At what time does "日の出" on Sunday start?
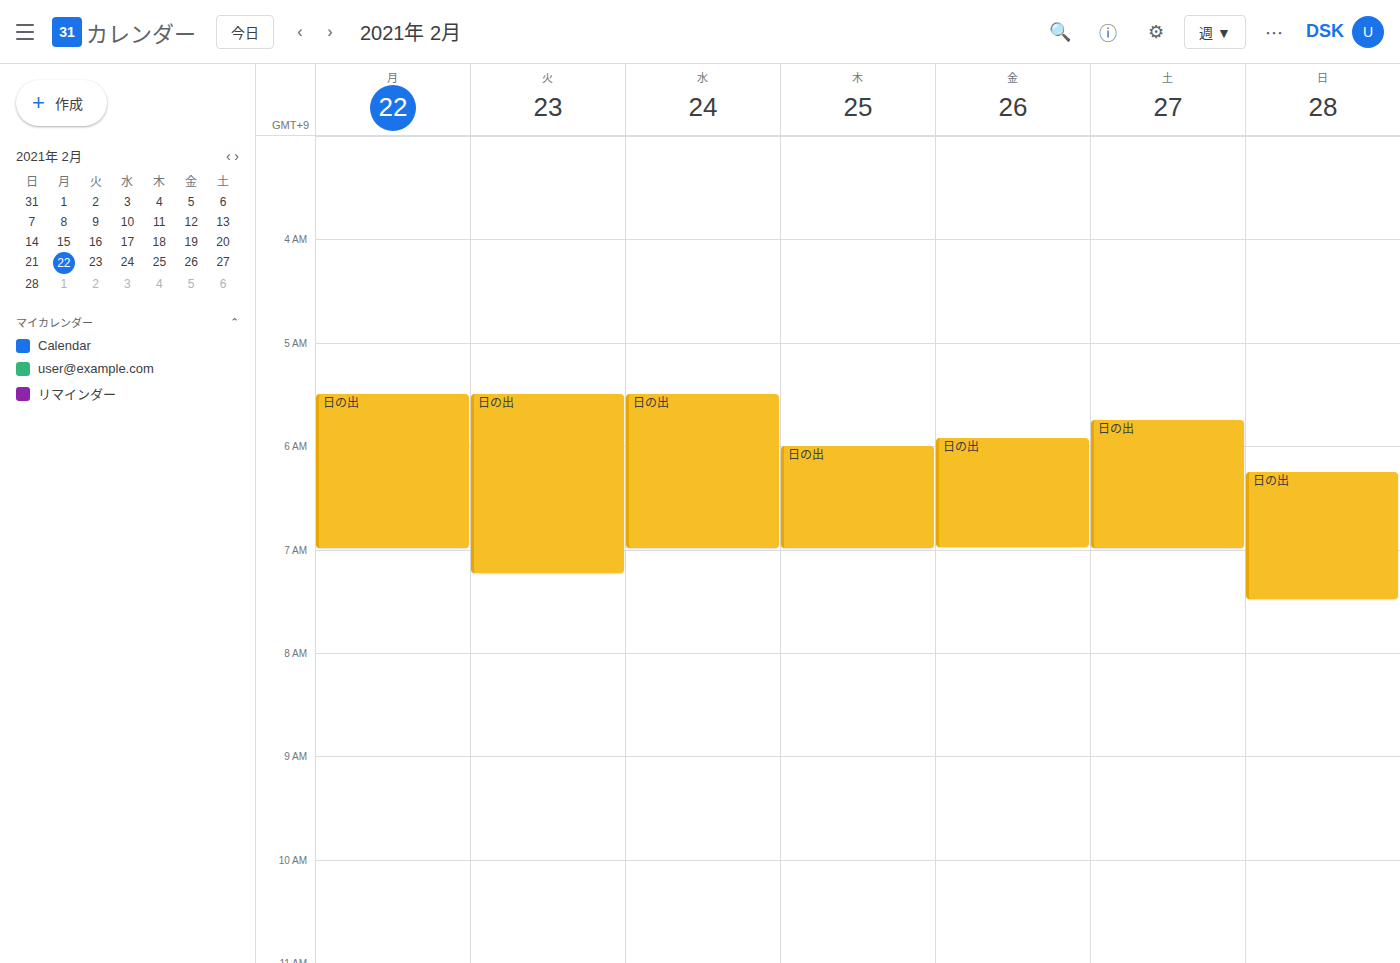
6:15 AM